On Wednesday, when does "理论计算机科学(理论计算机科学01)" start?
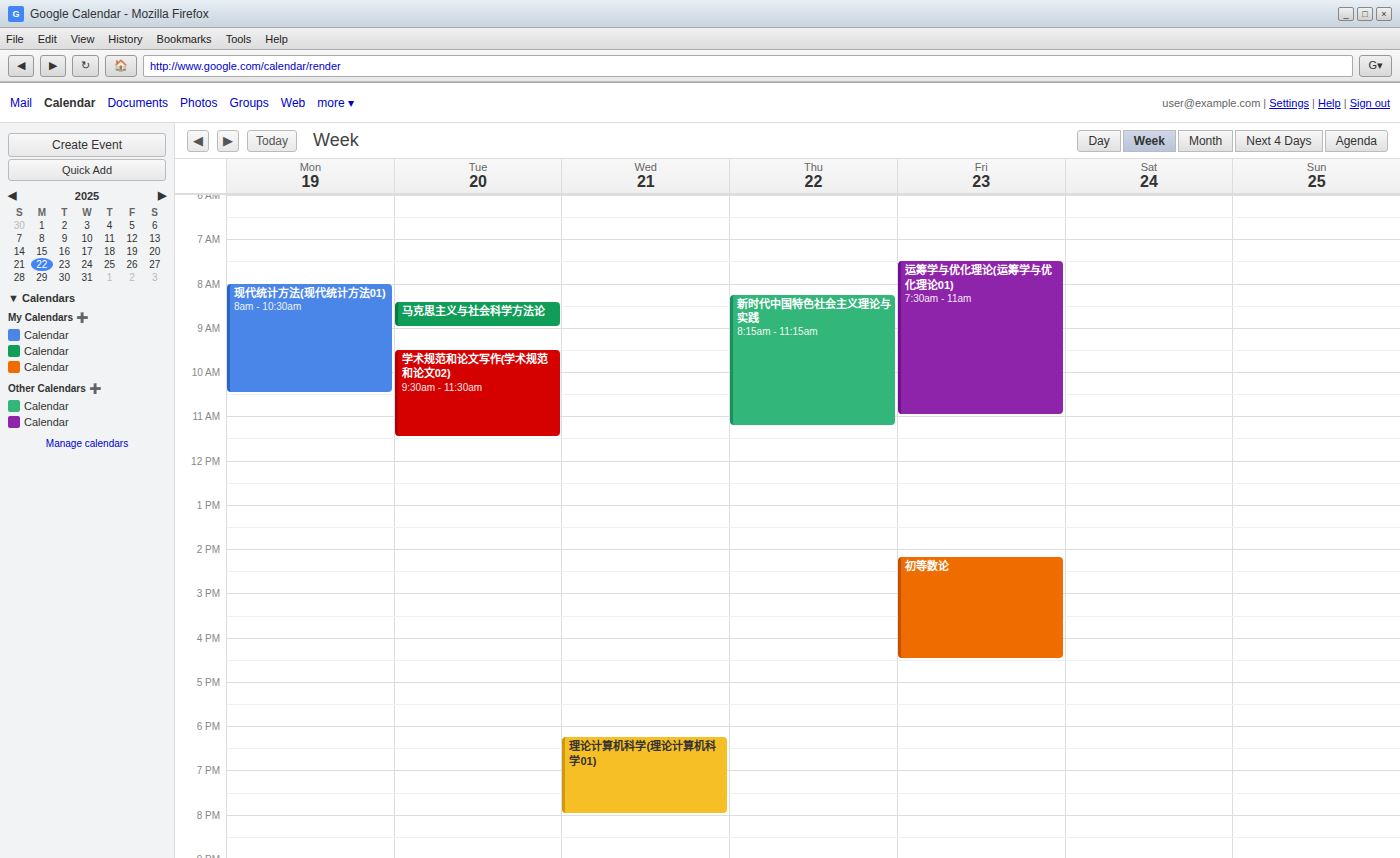
6:15 PM